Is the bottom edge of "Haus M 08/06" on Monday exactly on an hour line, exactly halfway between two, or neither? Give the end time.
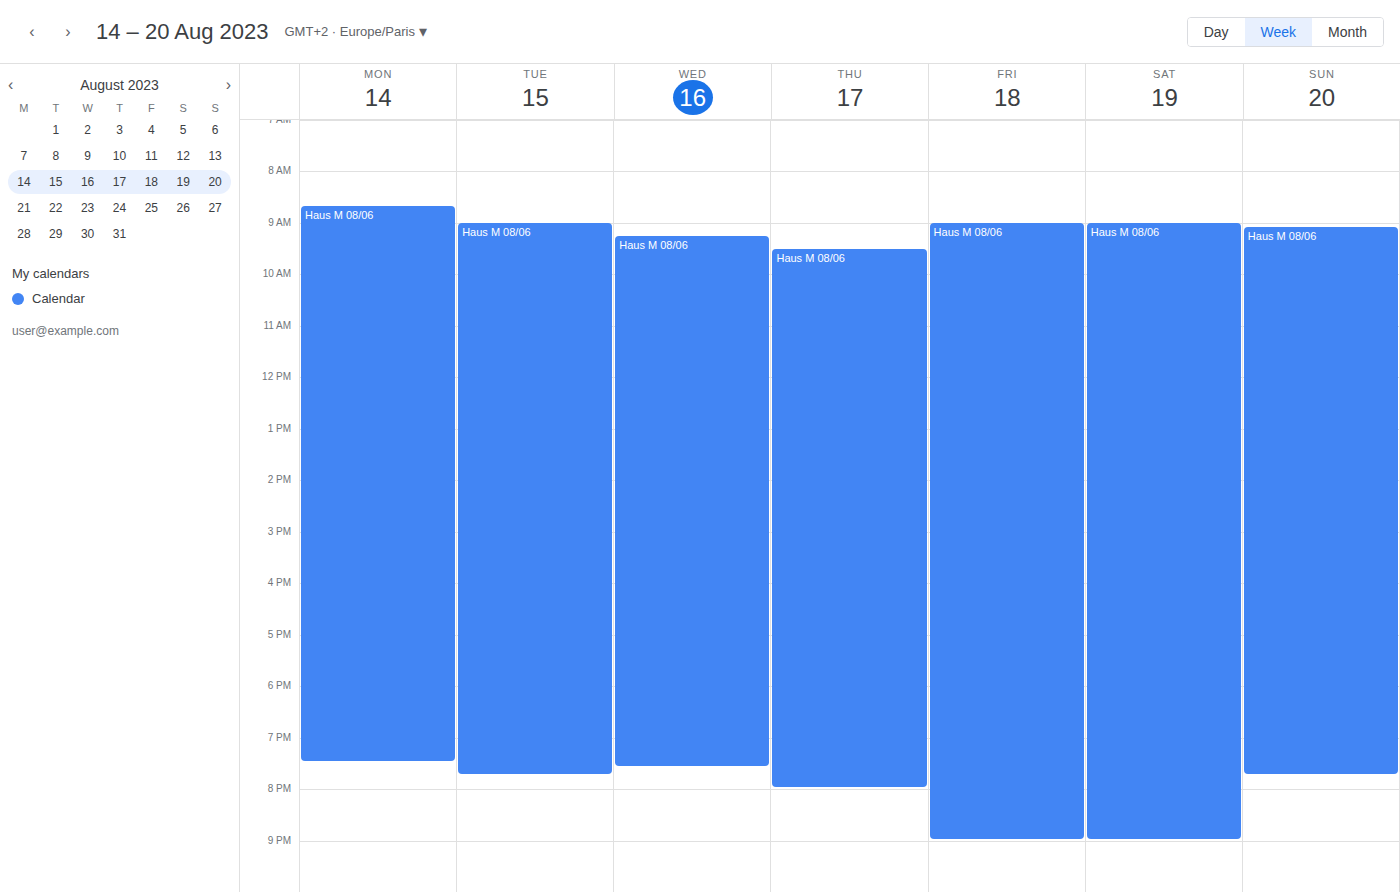
7:30 PM -- halfway between the 7 PM and 8 PM lines.